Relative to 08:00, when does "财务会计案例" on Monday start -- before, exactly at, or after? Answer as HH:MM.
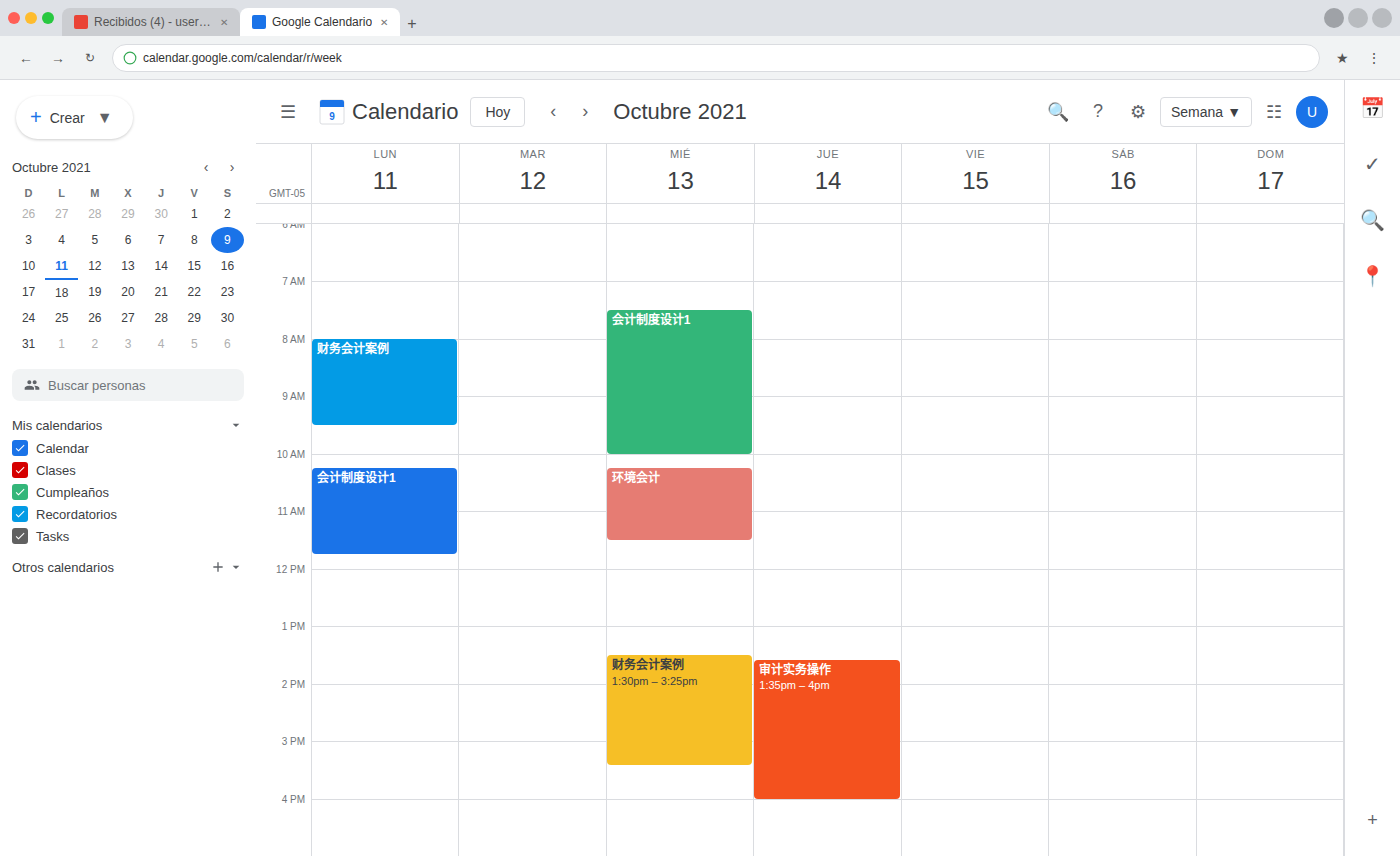
08:00 -- exactly at 08:00, on the 08:00 line.